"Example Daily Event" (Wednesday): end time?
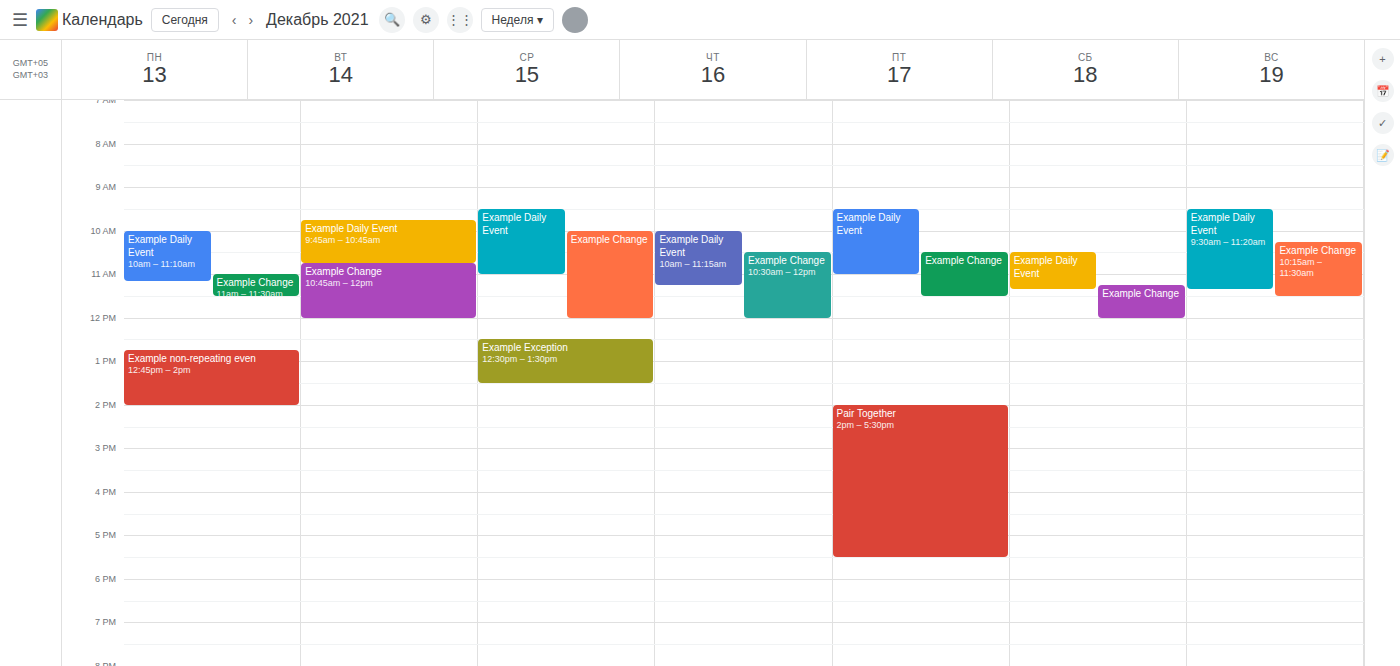
11:00 AM